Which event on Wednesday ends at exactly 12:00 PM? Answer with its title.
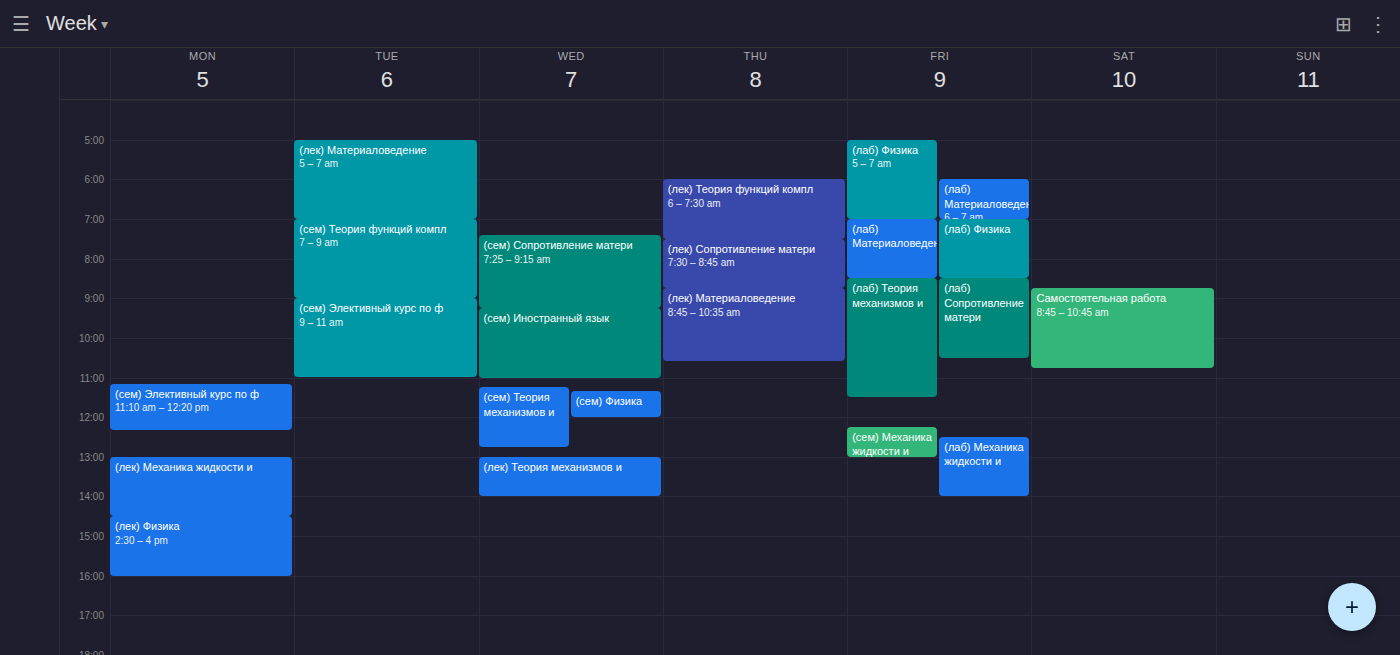
"(сем) Физика"